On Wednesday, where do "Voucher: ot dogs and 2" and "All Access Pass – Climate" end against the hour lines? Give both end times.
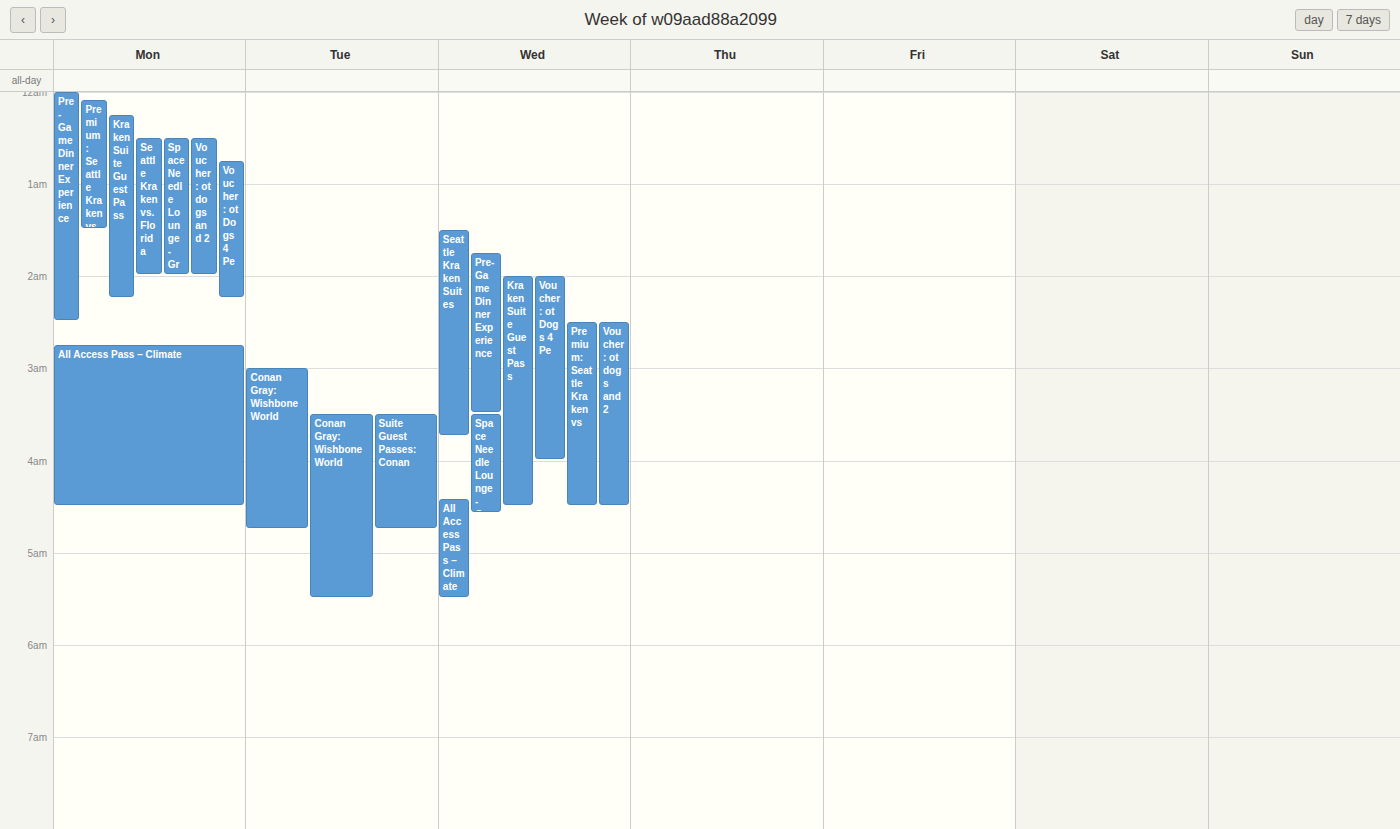
"Voucher: ot dogs and 2": 4:30 AM, halfway between the 4 AM and 5 AM lines. "All Access Pass – Climate": 5:30 AM, halfway between the 5 AM and 6 AM lines.